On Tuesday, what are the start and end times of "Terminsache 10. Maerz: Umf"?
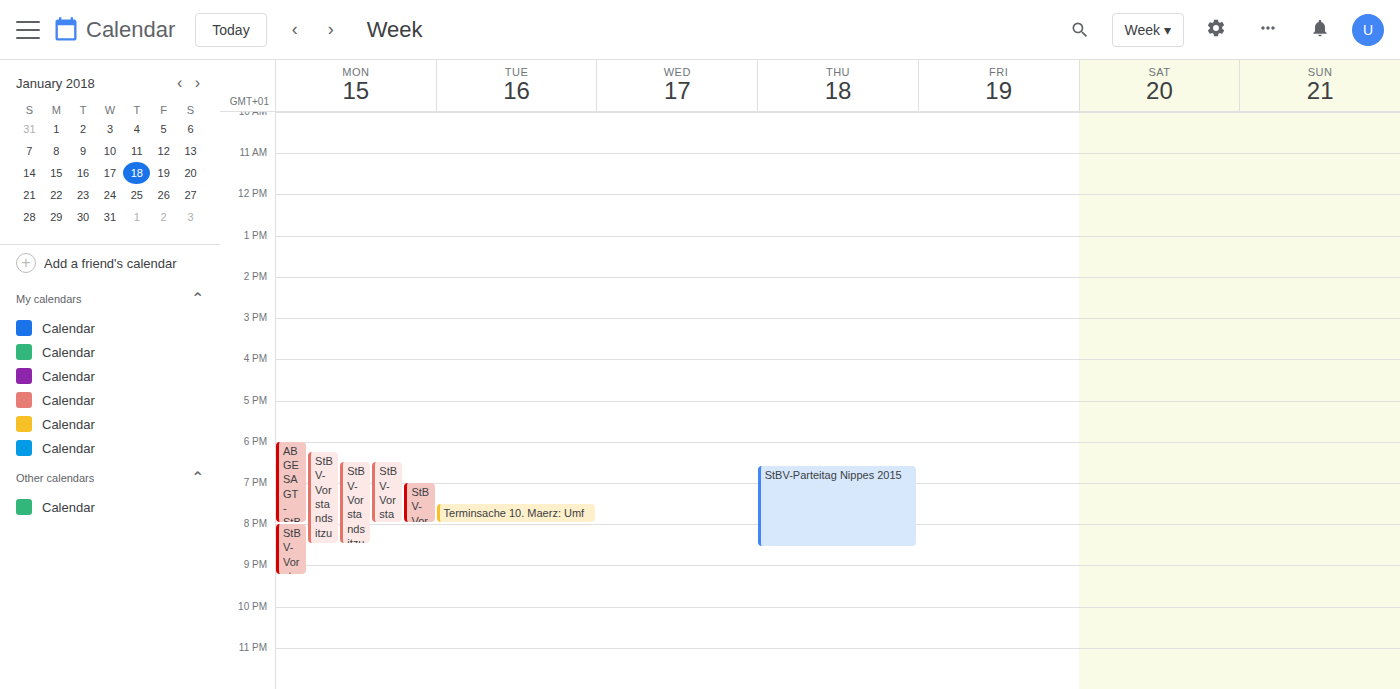
7:30 PM to 8:00 PM